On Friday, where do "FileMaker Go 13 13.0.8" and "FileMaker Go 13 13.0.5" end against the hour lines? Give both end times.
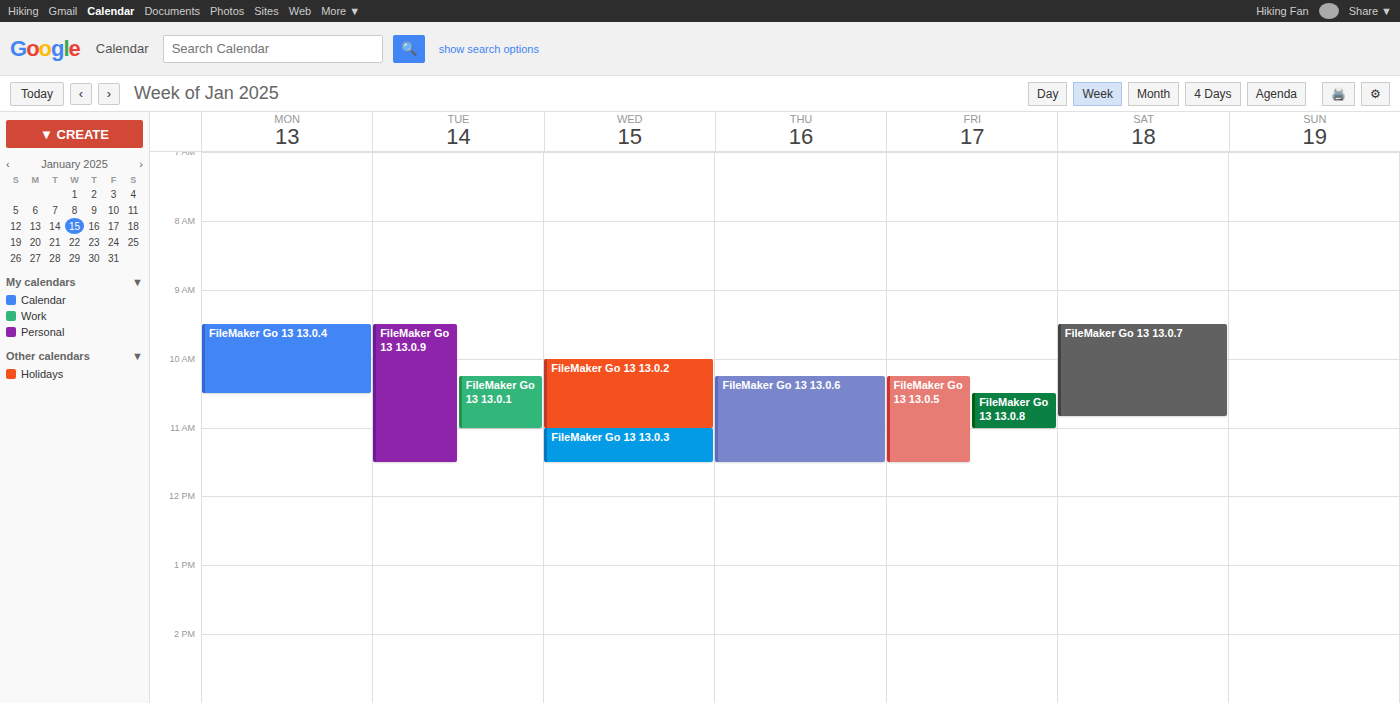
"FileMaker Go 13 13.0.8": 11:00 AM, exactly on the 11 AM line. "FileMaker Go 13 13.0.5": 11:30 AM, halfway between the 11 AM and 12 PM lines.